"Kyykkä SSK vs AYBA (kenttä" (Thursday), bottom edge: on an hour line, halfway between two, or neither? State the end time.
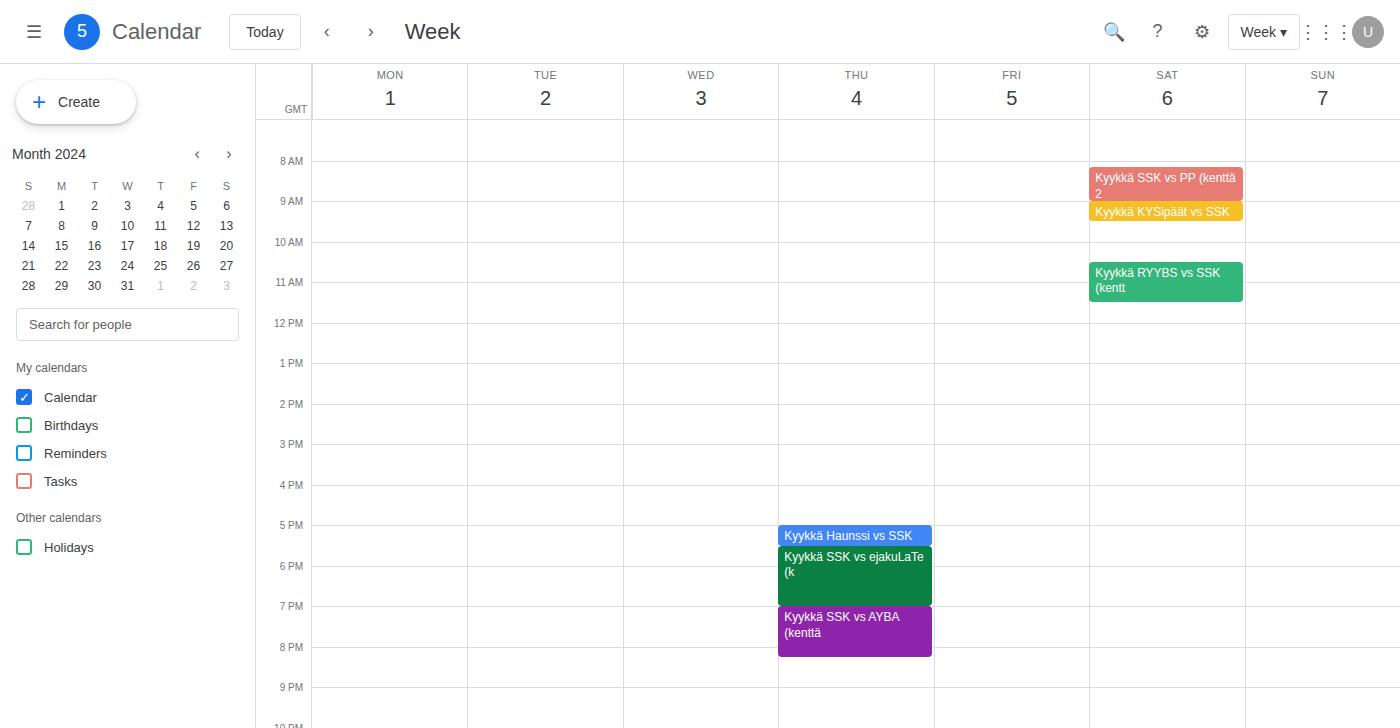
8:15 PM -- neither: a quarter of the way from the 8 PM line to the 9 PM line.